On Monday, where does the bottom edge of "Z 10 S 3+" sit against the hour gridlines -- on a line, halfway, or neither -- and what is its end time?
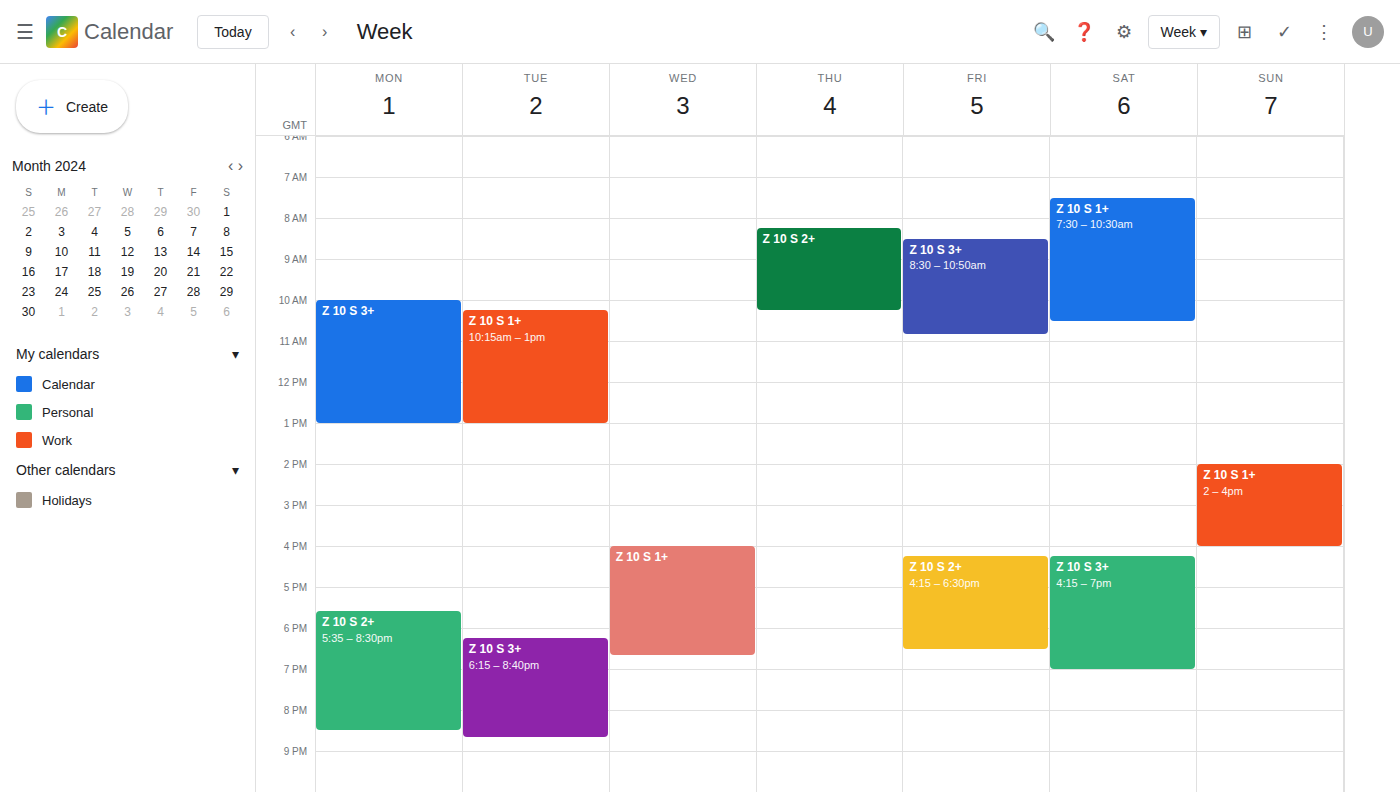
1:00 PM -- exactly on the 1 PM line.